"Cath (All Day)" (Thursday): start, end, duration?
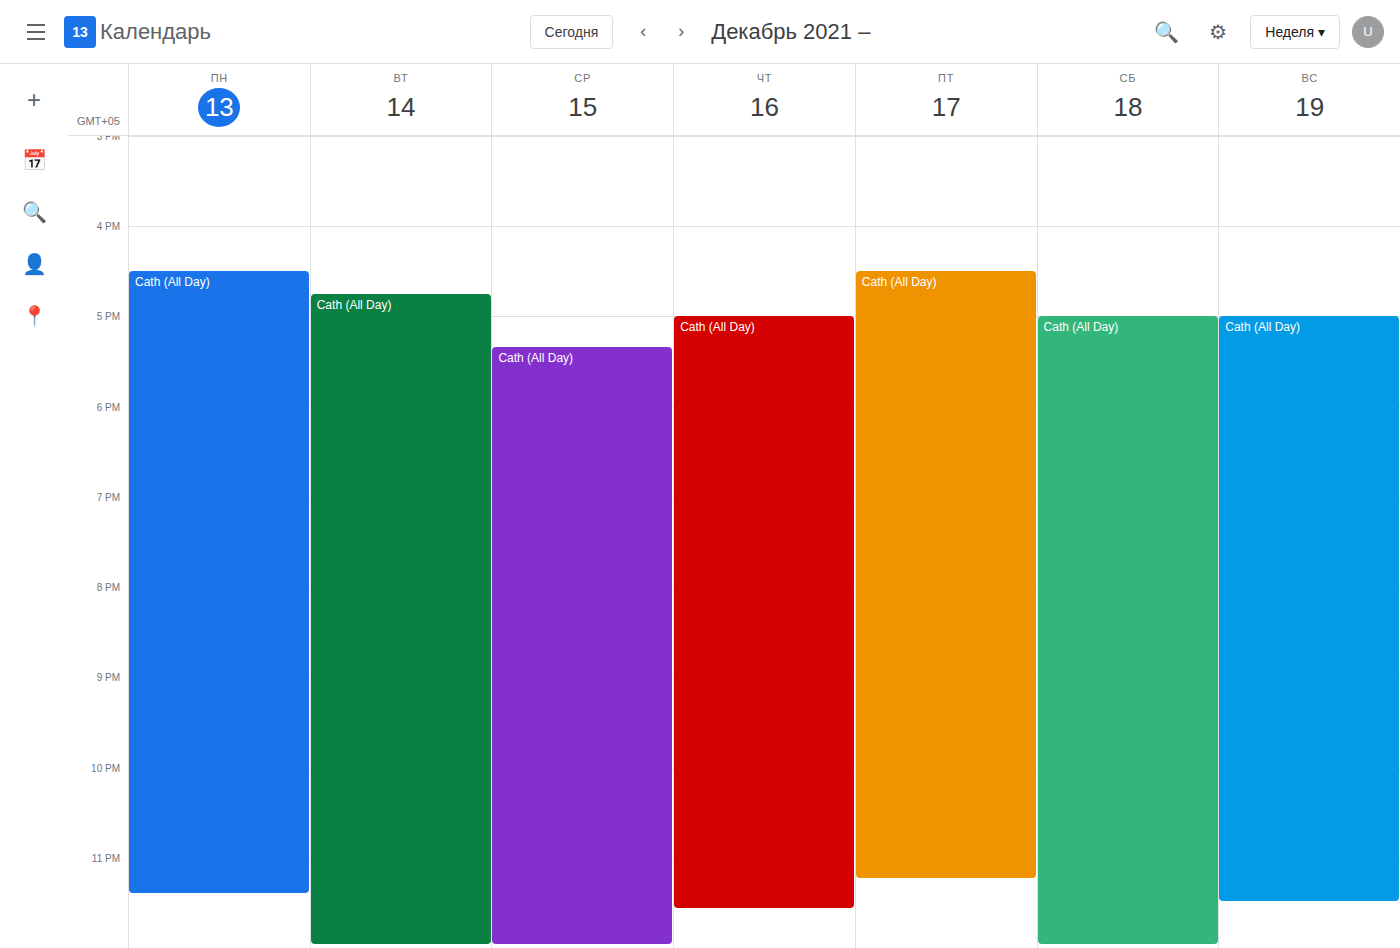
5:00 PM to 11:35 PM, 6 hours 35 minutes